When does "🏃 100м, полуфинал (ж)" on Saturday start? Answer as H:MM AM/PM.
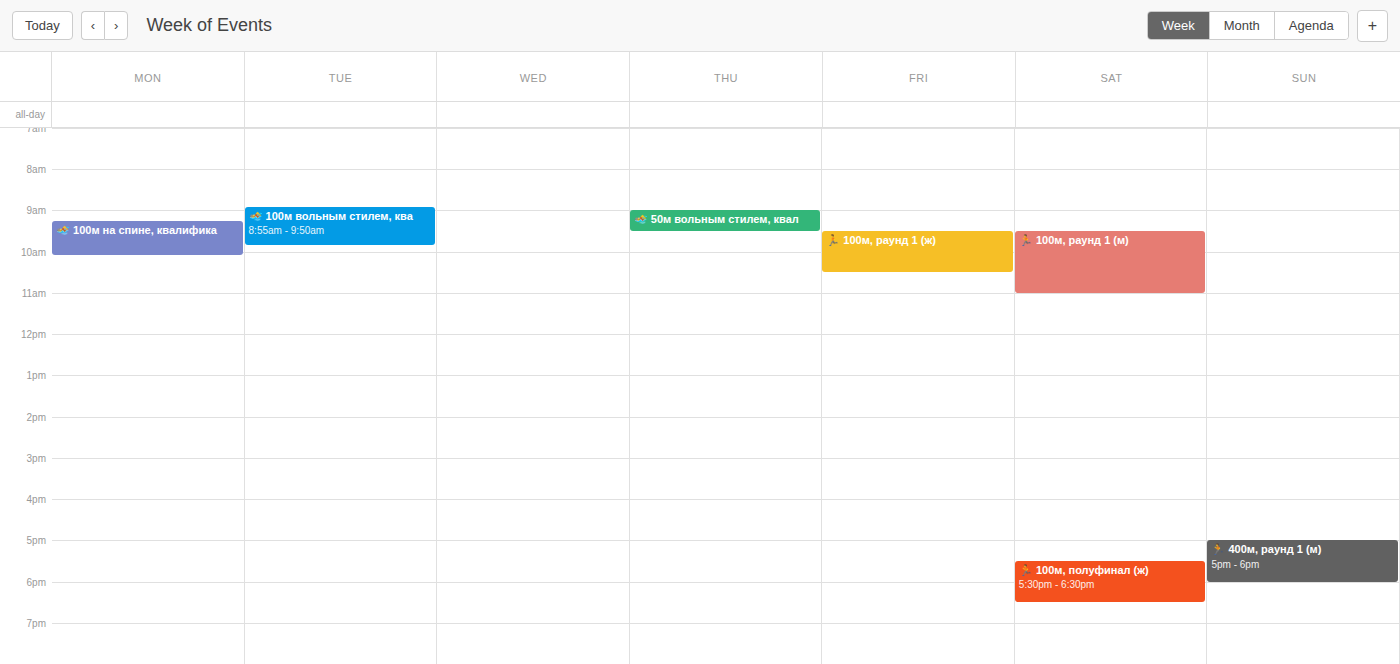
5:30 PM